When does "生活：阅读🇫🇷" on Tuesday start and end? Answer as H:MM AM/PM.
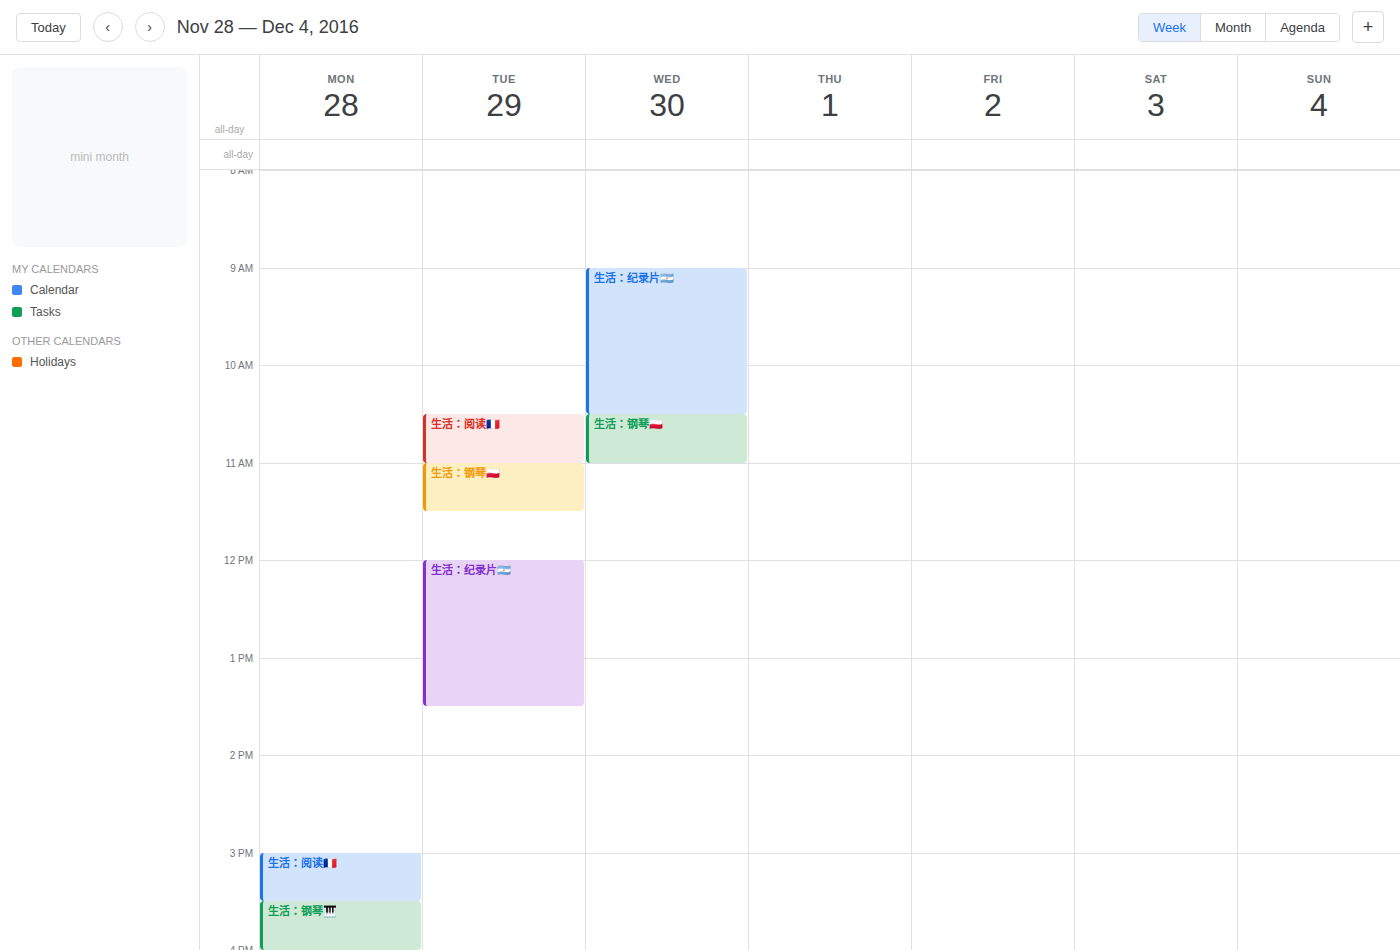
10:30 AM to 11:00 AM